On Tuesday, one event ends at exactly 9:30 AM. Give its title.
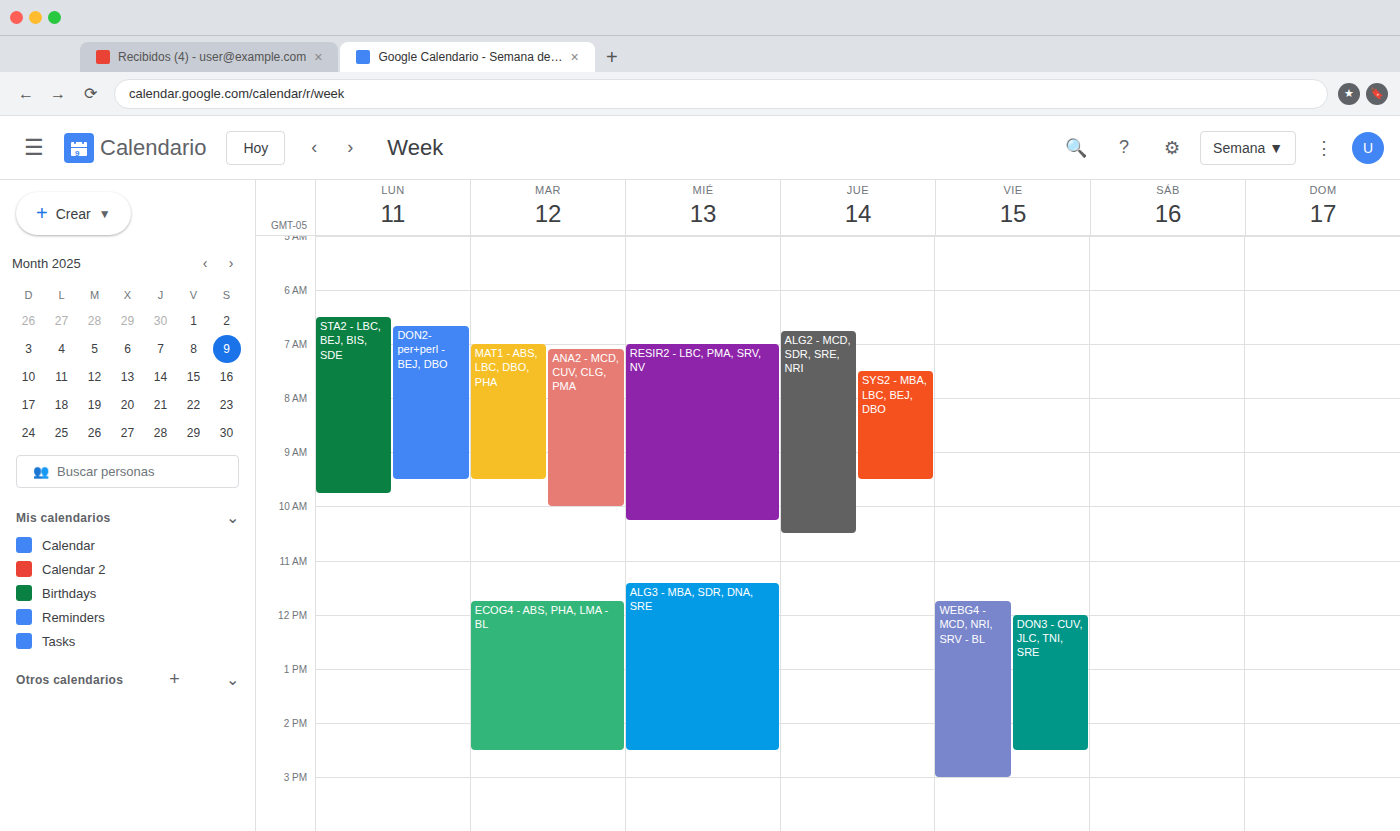
"MAT1 - ABS, LBC, DBO, PHA"